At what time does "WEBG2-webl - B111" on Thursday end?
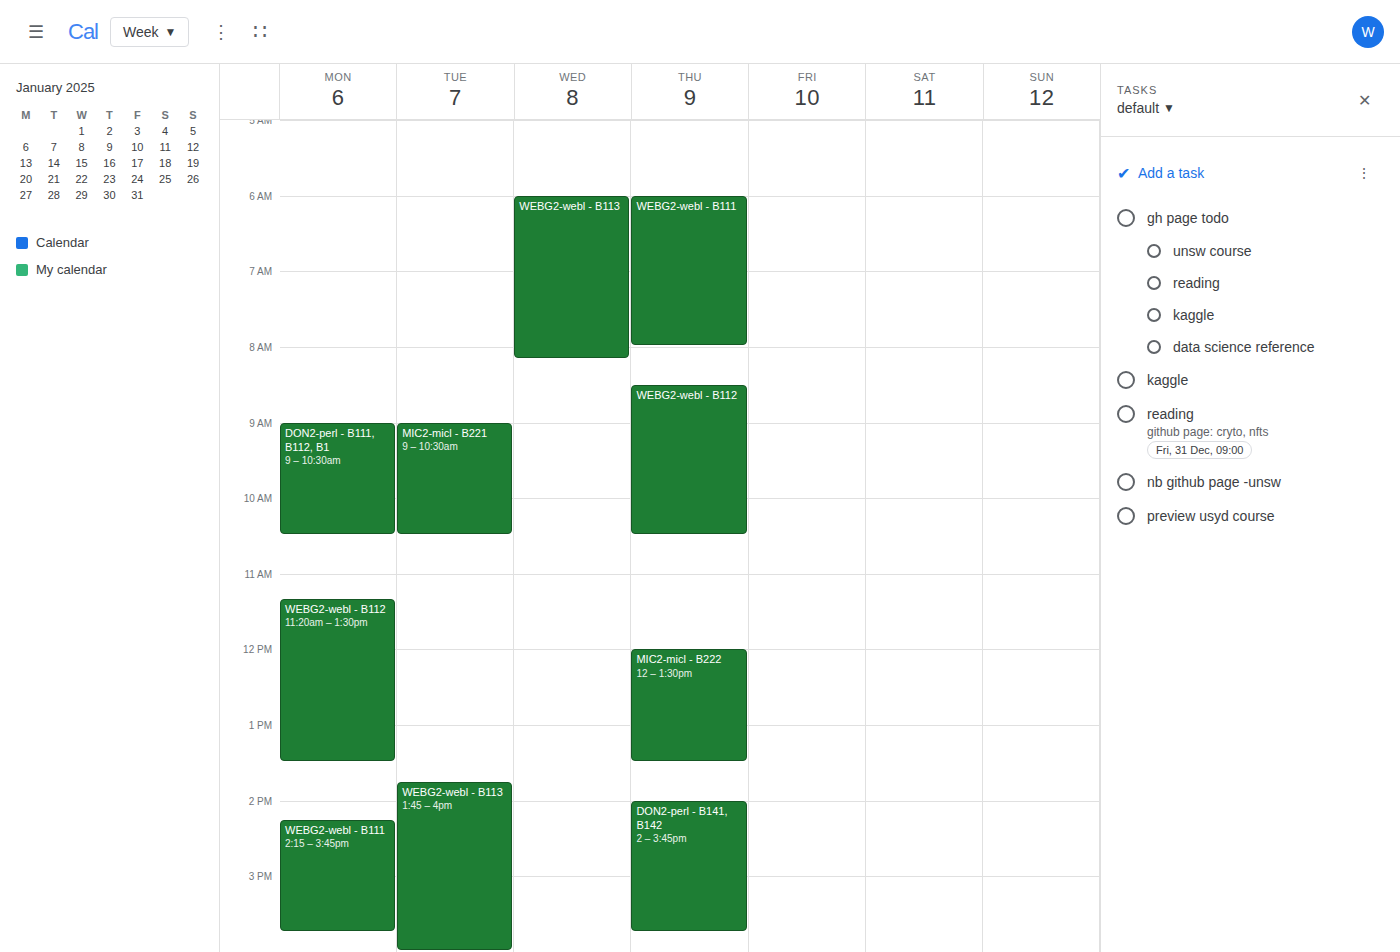
8:00 AM